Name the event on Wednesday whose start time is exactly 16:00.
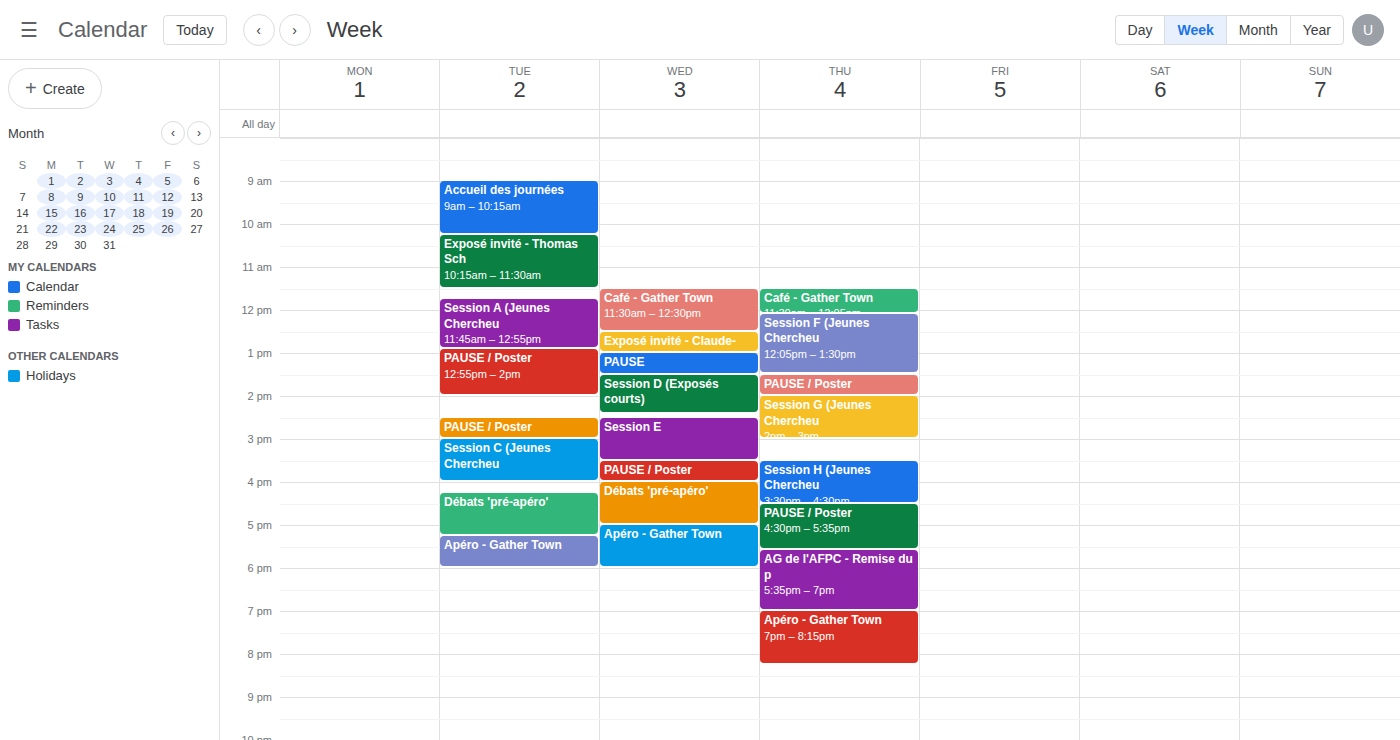
"Débats 'pré-apéro'"